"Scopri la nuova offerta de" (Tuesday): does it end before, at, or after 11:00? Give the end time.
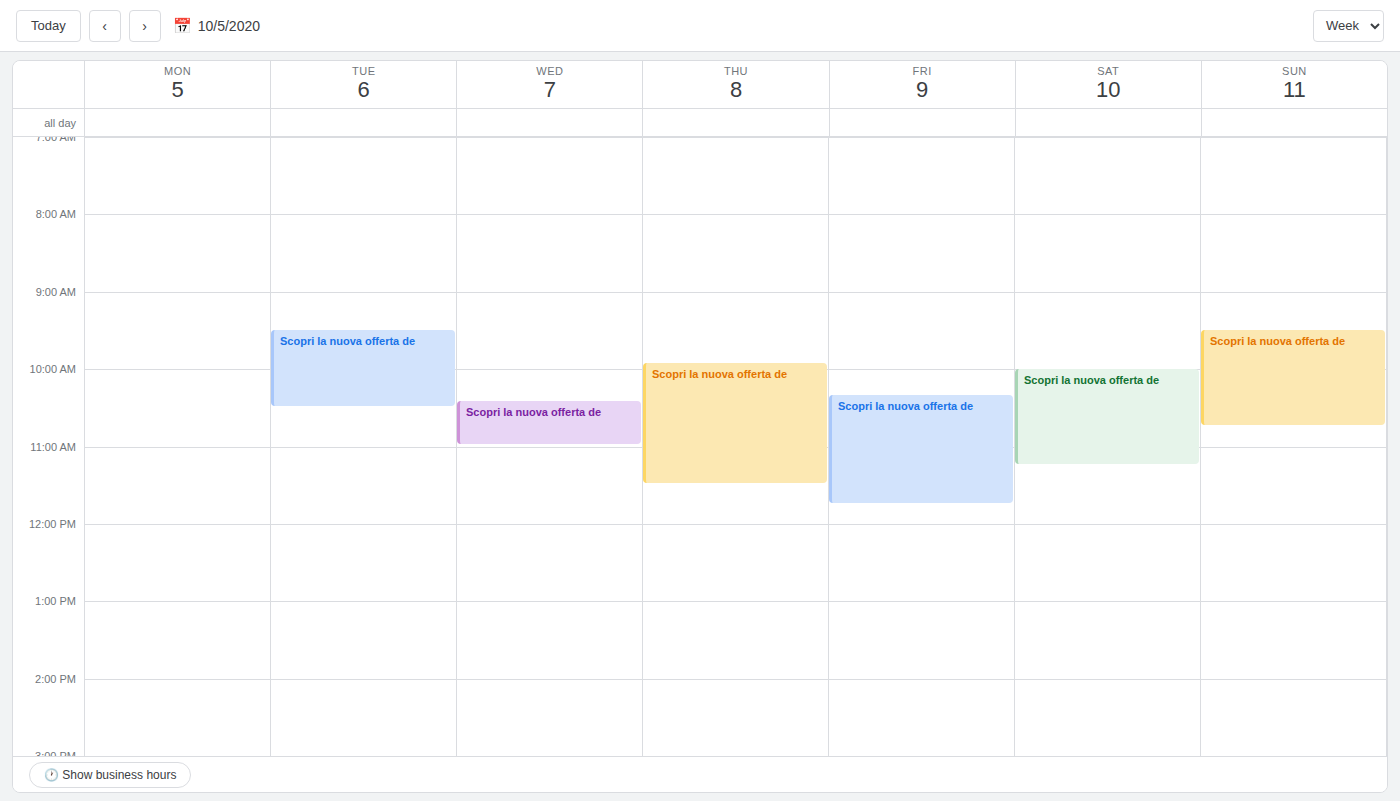
10:30 -- before 11:00, 30 minutes above the 11:00 line.